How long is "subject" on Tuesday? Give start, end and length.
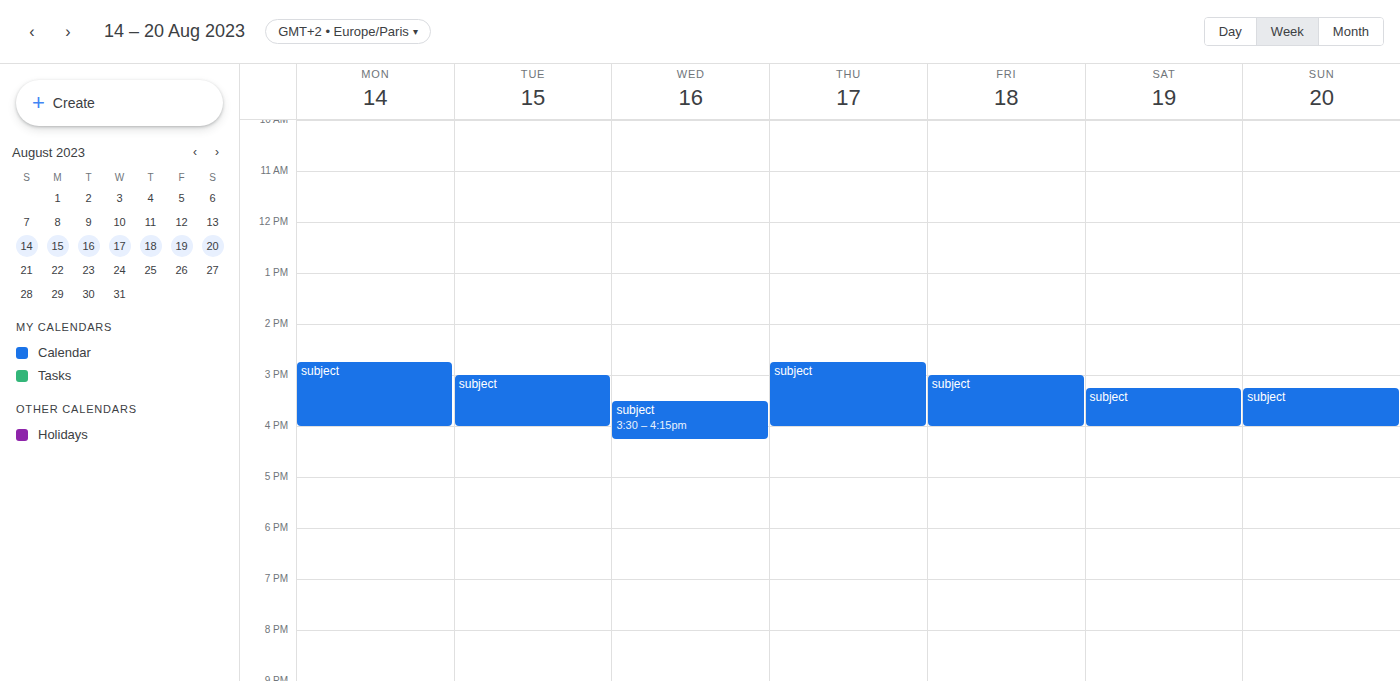
3:00 PM to 4:00 PM, 1 hour